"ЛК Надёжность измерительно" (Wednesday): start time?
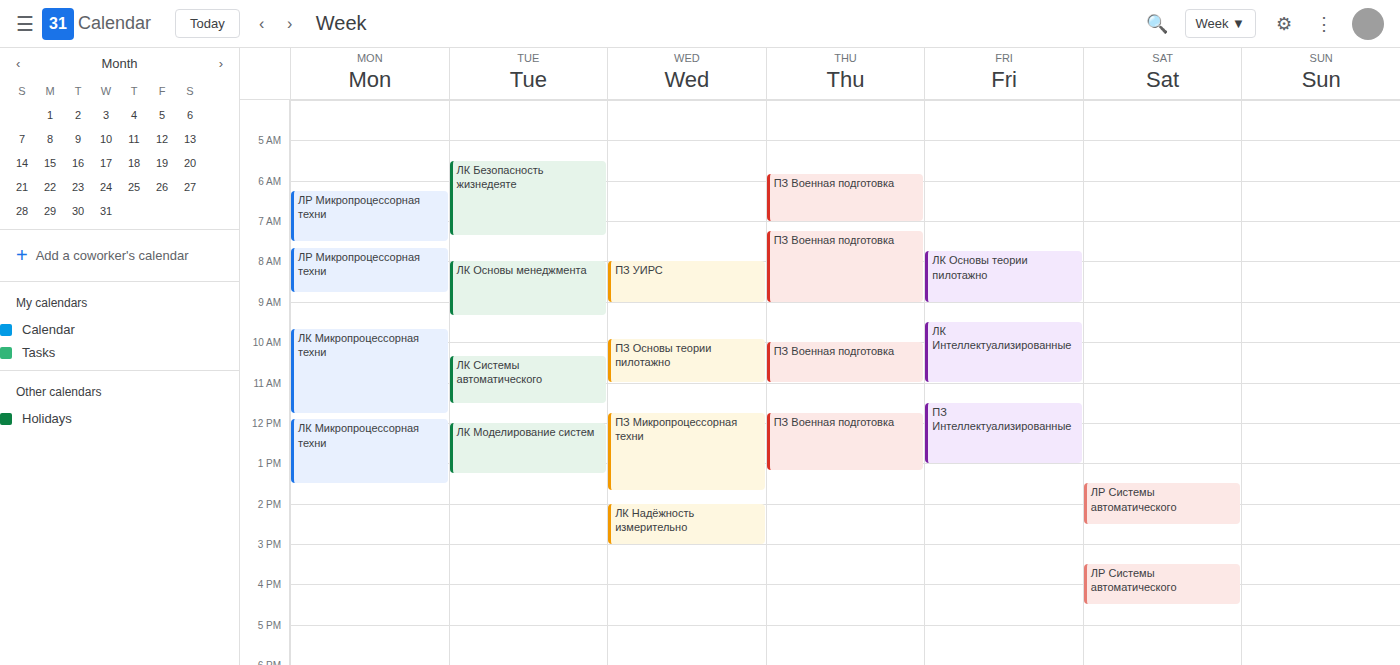
2:00 PM